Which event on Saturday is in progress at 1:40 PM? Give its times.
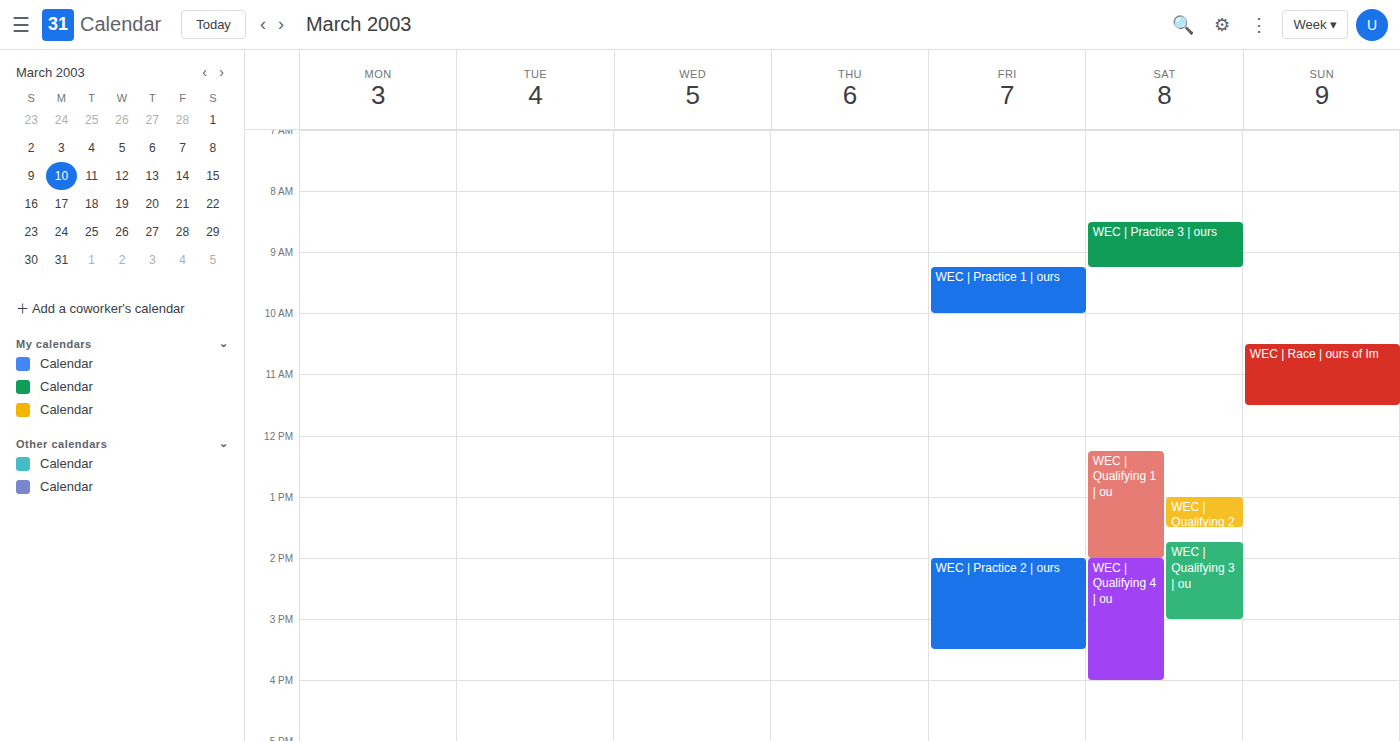
"WEC | Qualifying 1 | ou", 12:15 PM to 2:00 PM